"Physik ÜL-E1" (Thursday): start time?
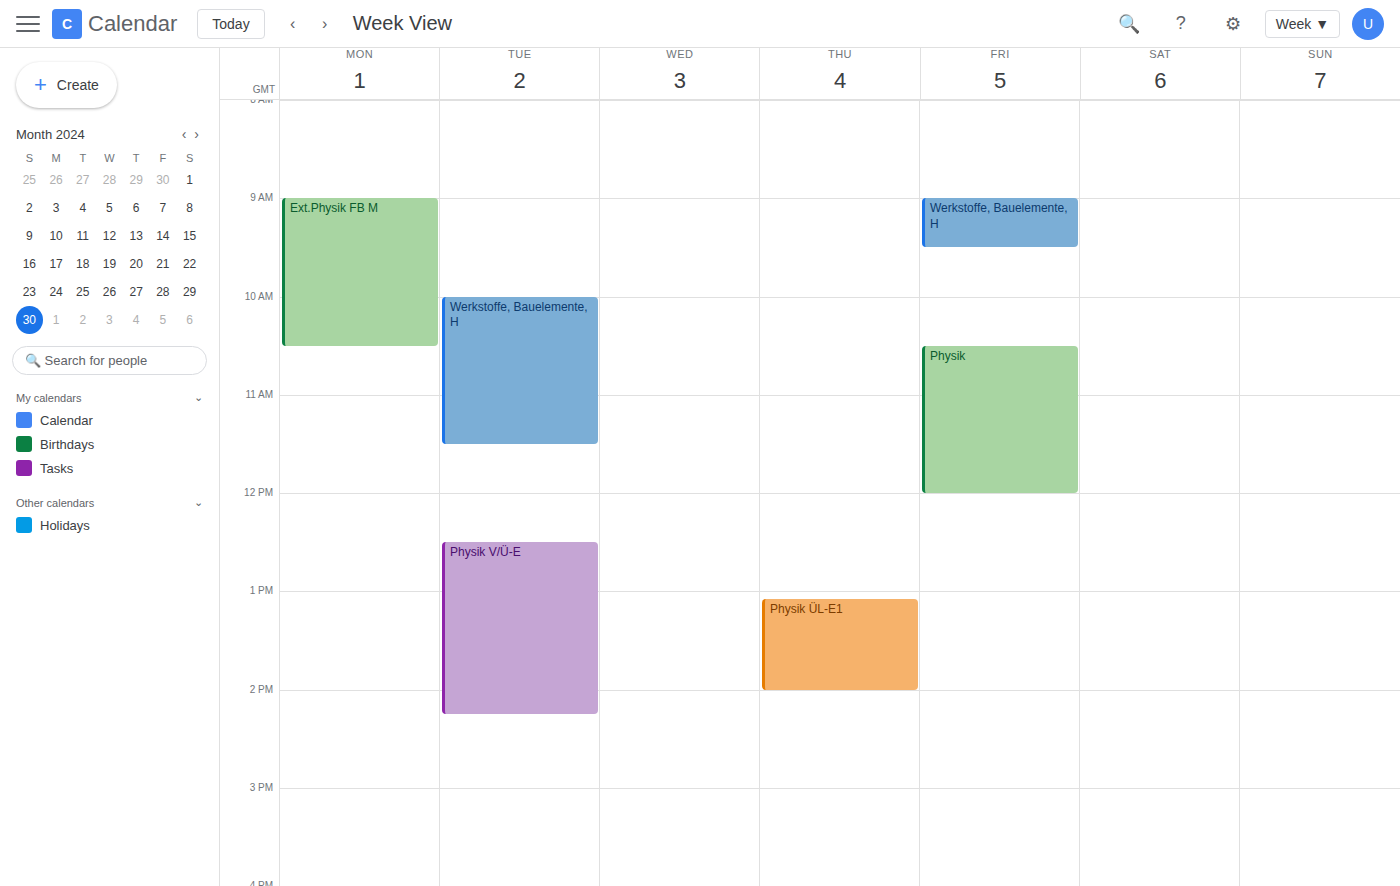
1:05 PM